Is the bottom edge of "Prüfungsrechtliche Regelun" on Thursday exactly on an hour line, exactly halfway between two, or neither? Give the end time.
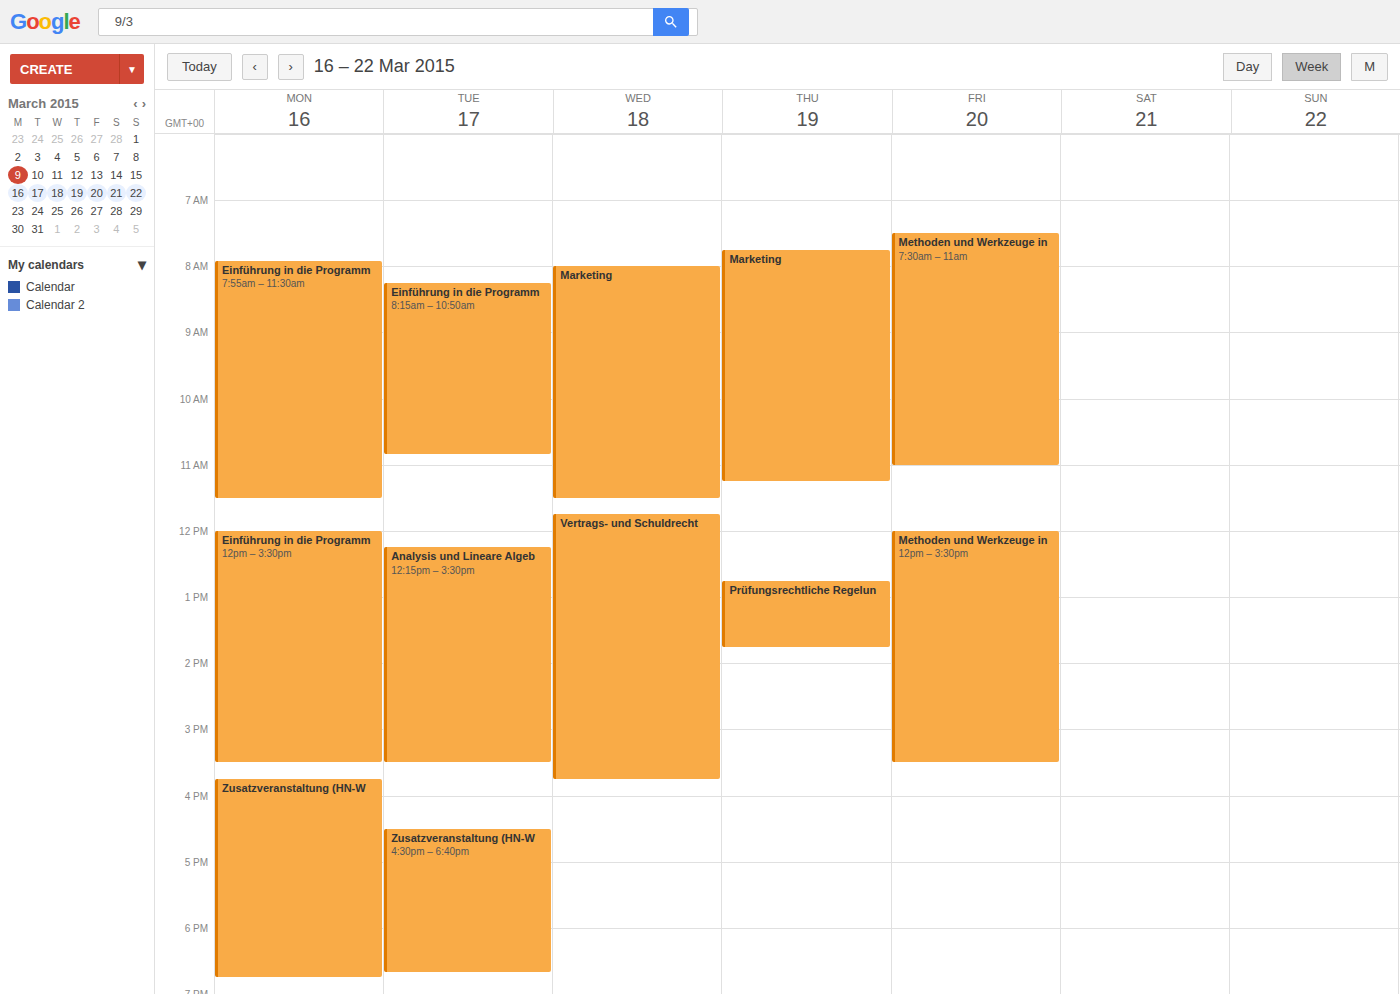
1:45 PM -- neither: three quarters of the way from the 1 PM line to the 2 PM line.